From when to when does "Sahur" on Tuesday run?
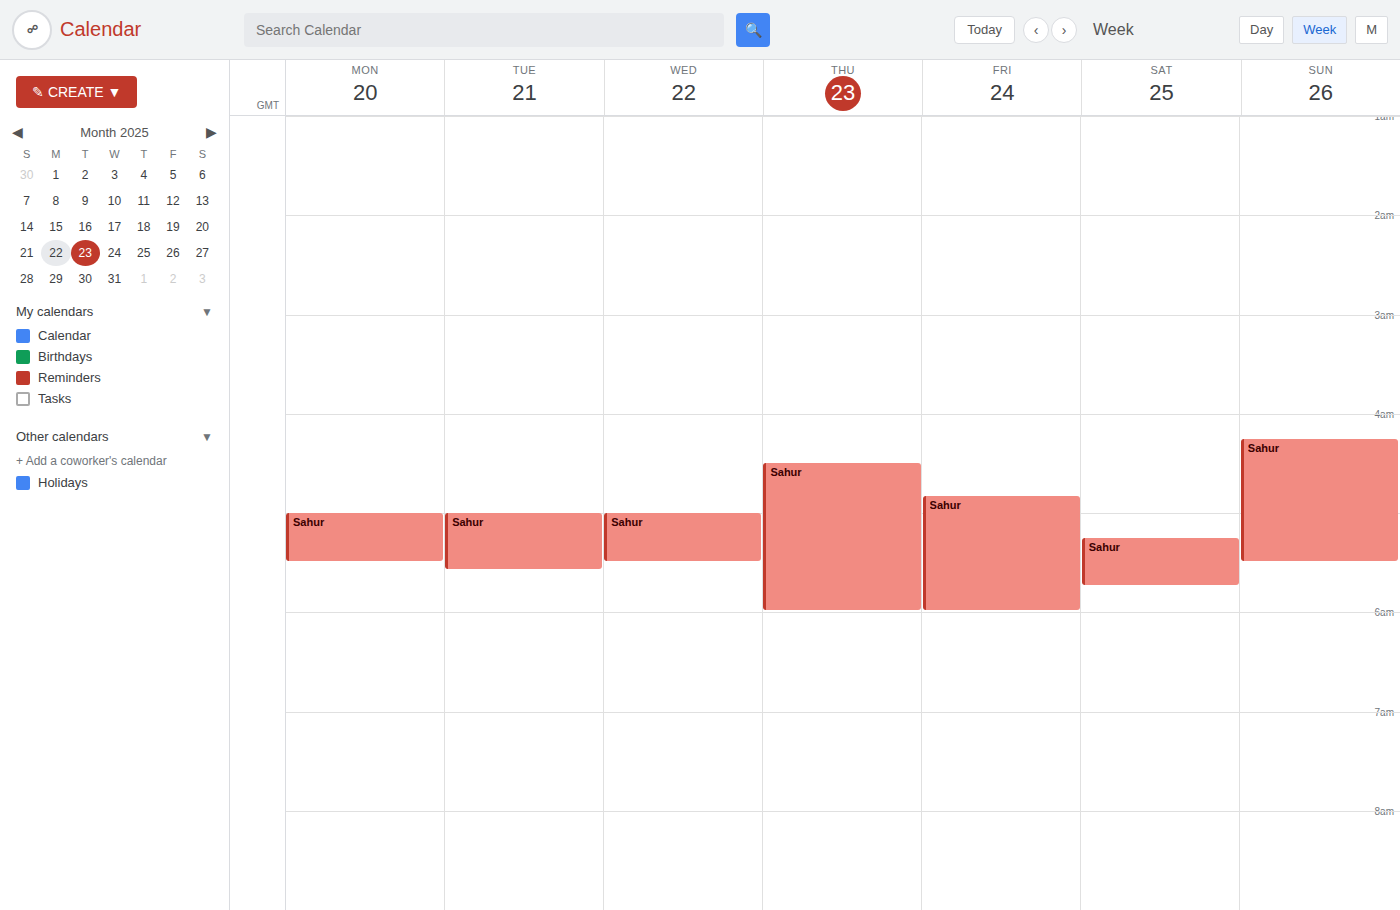
5:00 AM to 5:35 AM